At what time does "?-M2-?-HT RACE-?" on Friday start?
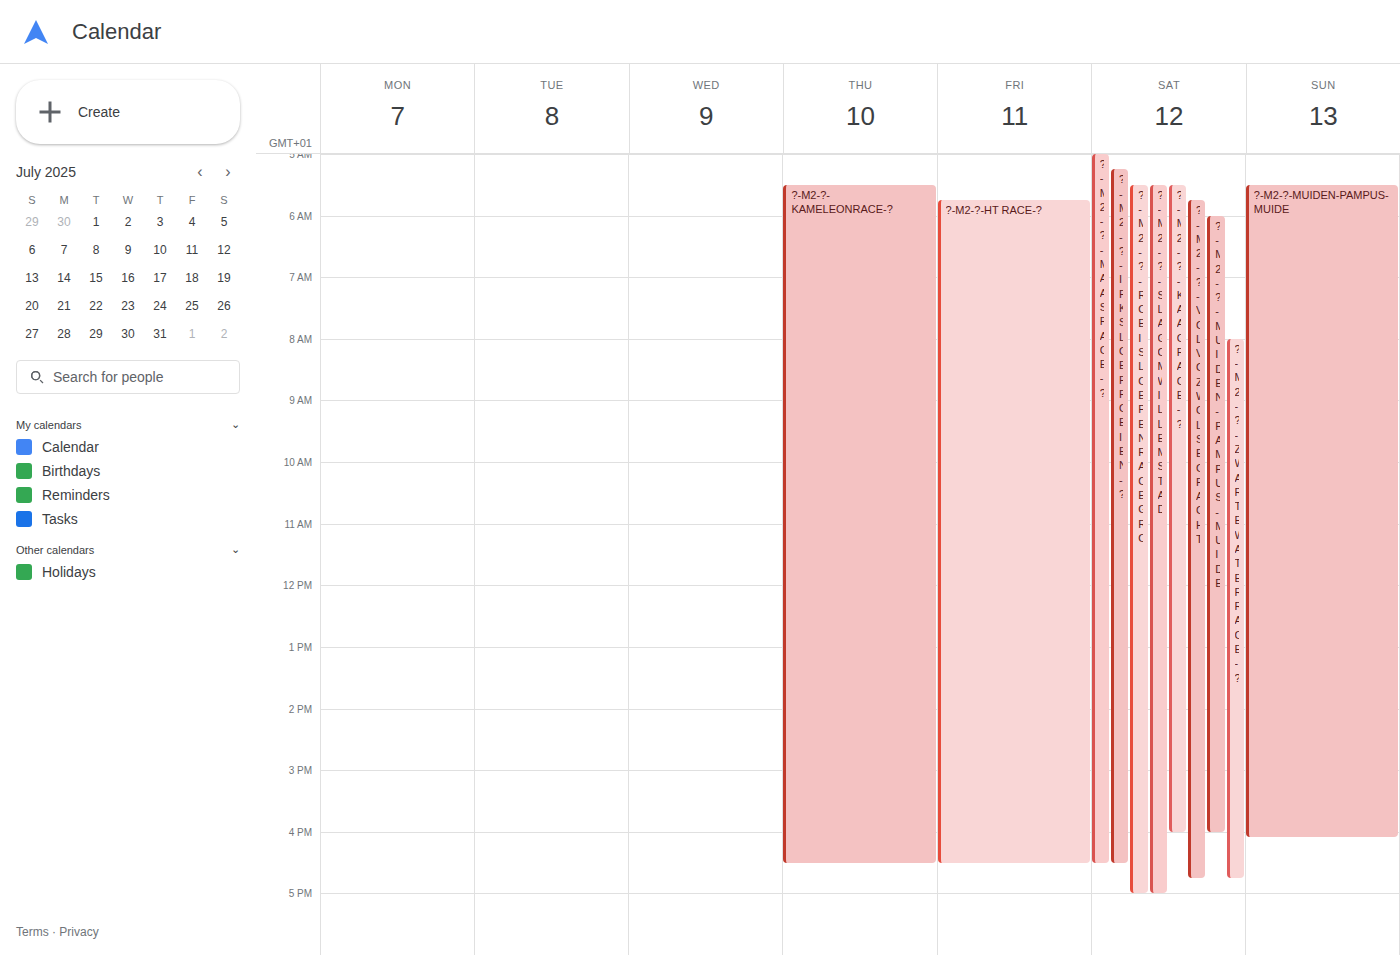
5:45 AM